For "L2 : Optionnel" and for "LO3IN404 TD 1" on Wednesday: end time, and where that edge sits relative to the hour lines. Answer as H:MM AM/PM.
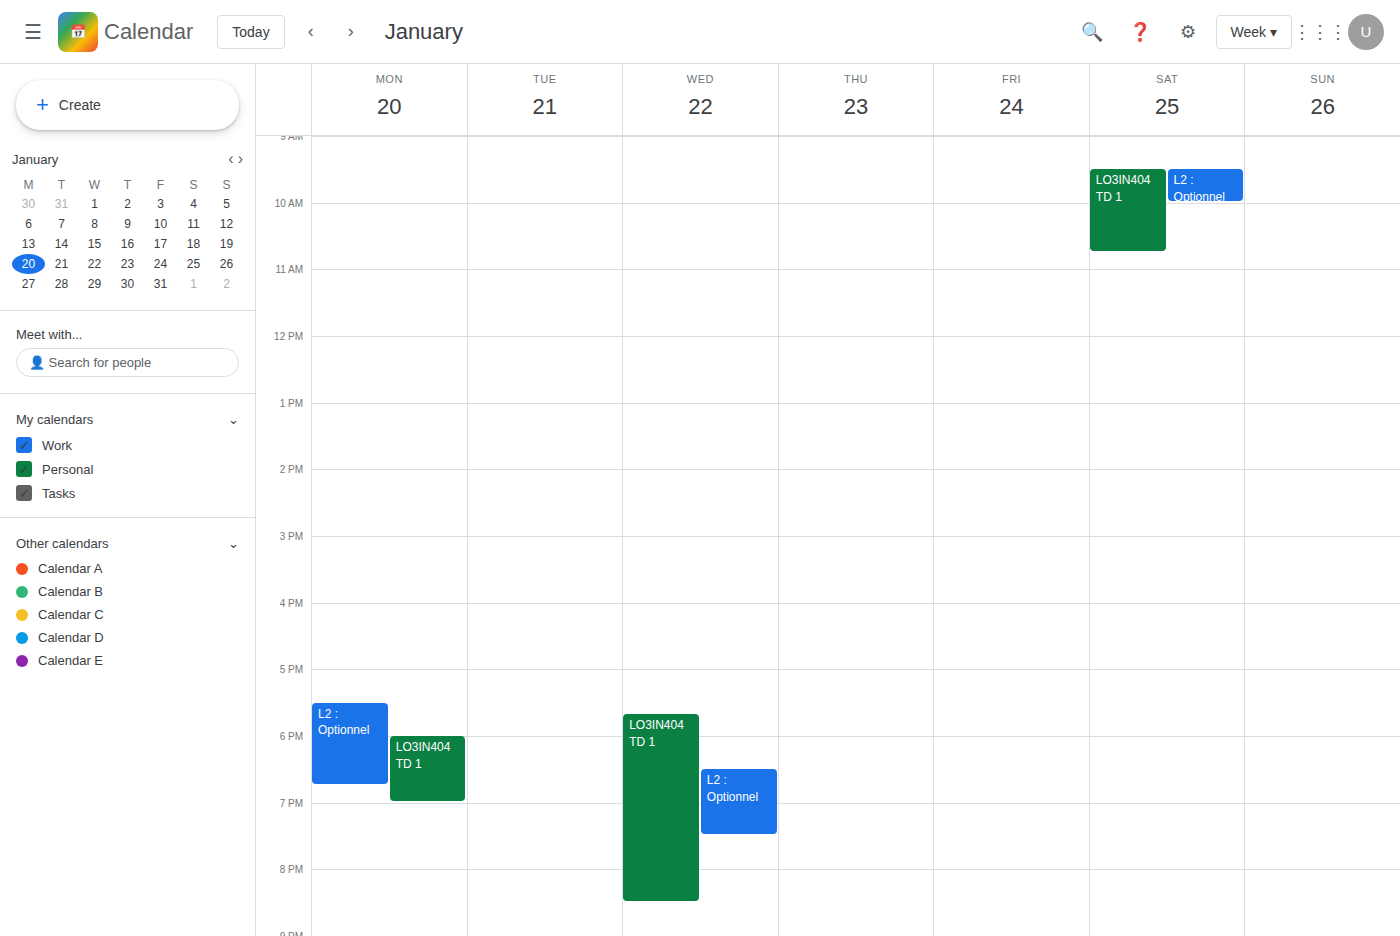
"L2 : Optionnel": 7:30 PM, halfway between the 7 PM and 8 PM lines. "LO3IN404 TD 1": 8:30 PM, halfway between the 8 PM and 9 PM lines.